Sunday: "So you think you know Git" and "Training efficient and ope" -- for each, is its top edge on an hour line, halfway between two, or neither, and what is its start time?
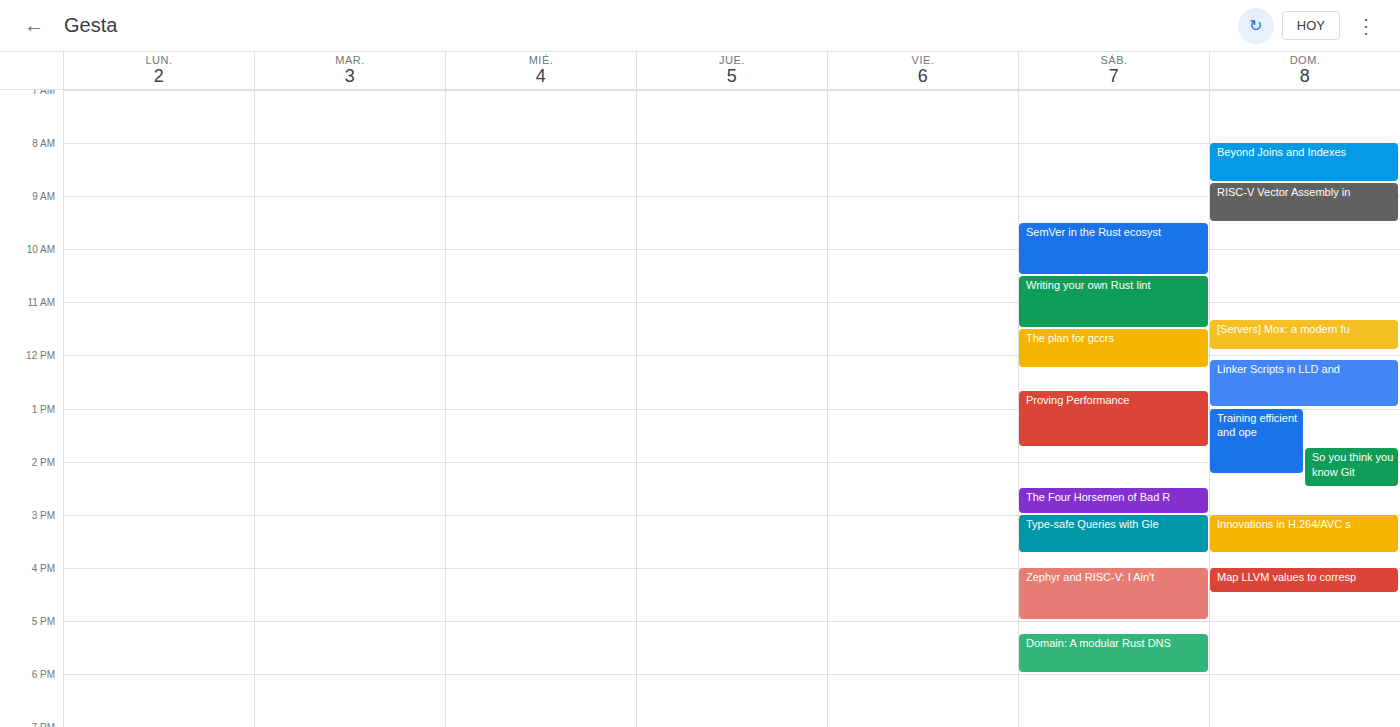
"So you think you know Git": 1:45 PM, neither: three quarters of the way from the 1 PM line to the 2 PM line. "Training efficient and ope": 1:00 PM, exactly on the 1 PM line.